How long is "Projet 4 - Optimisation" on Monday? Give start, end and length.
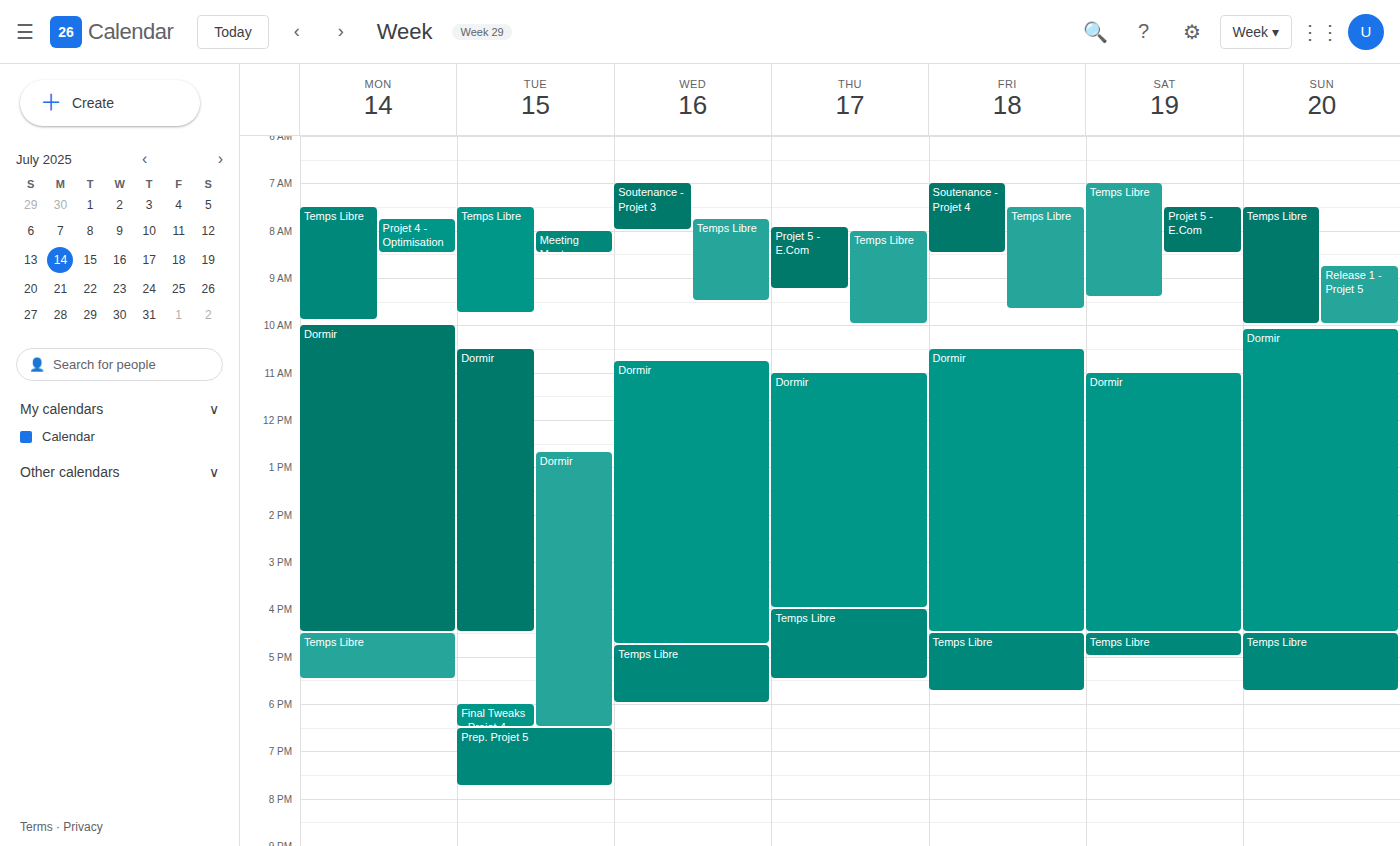
7:45 AM to 8:30 AM, 45 minutes